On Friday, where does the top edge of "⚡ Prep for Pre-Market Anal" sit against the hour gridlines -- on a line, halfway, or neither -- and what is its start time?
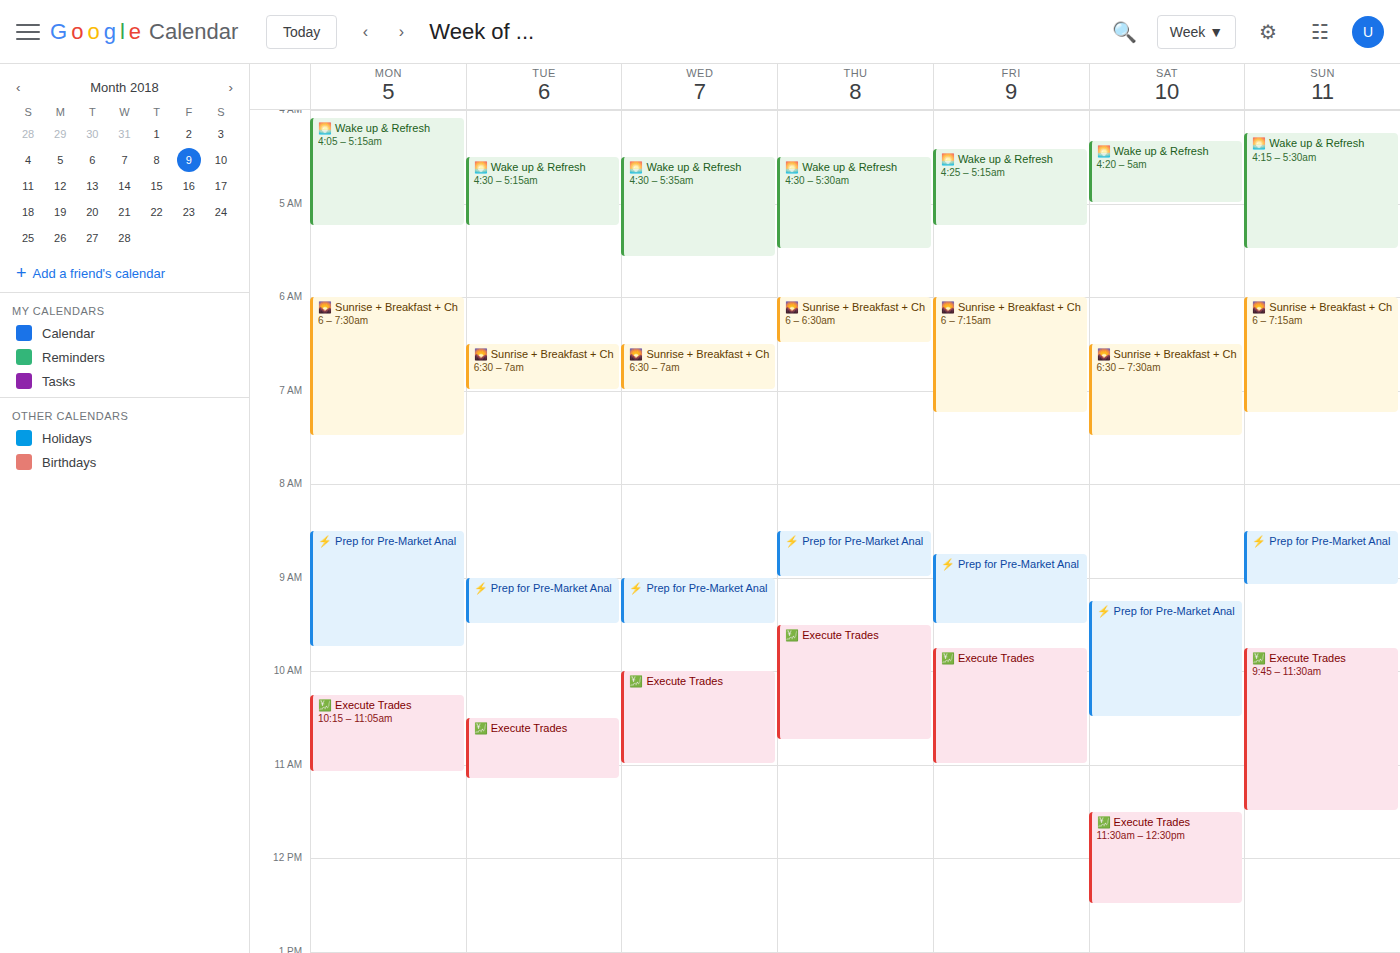
08:45 -- neither: three quarters of the way from the 08:00 line to the 09:00 line.